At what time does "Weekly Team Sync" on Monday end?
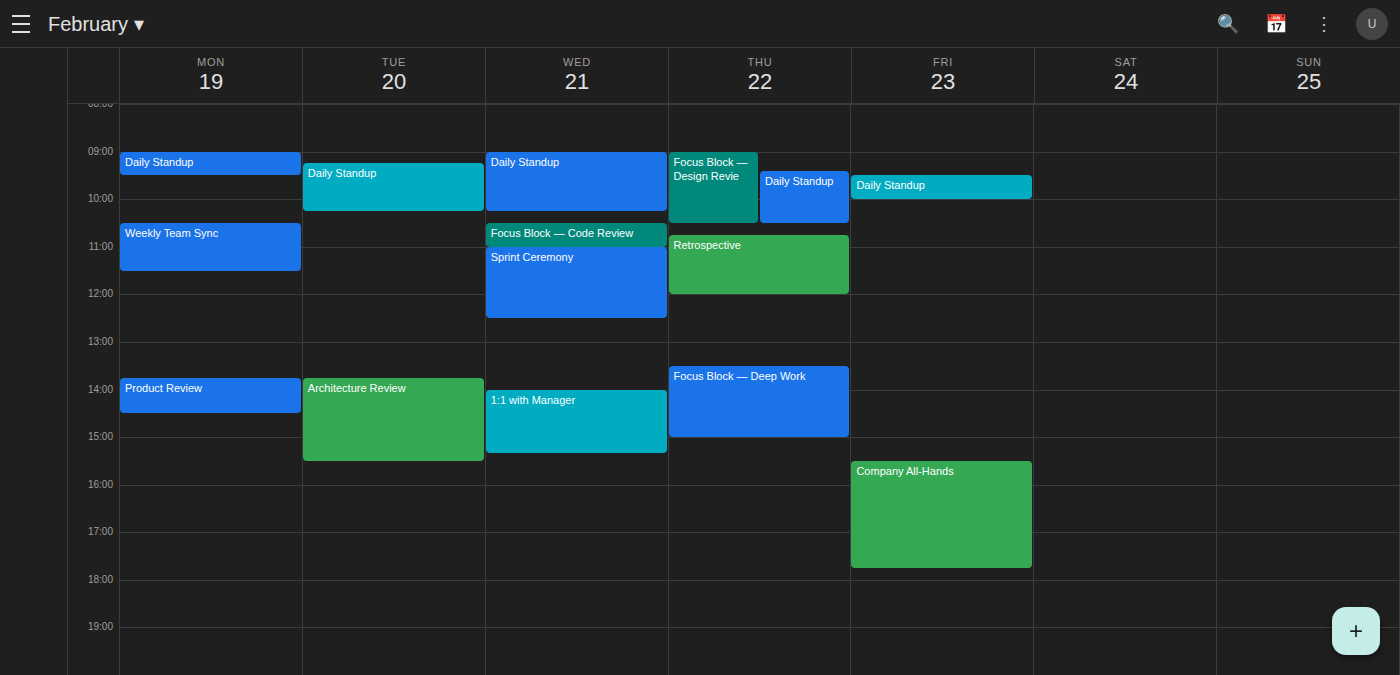
11:30 AM